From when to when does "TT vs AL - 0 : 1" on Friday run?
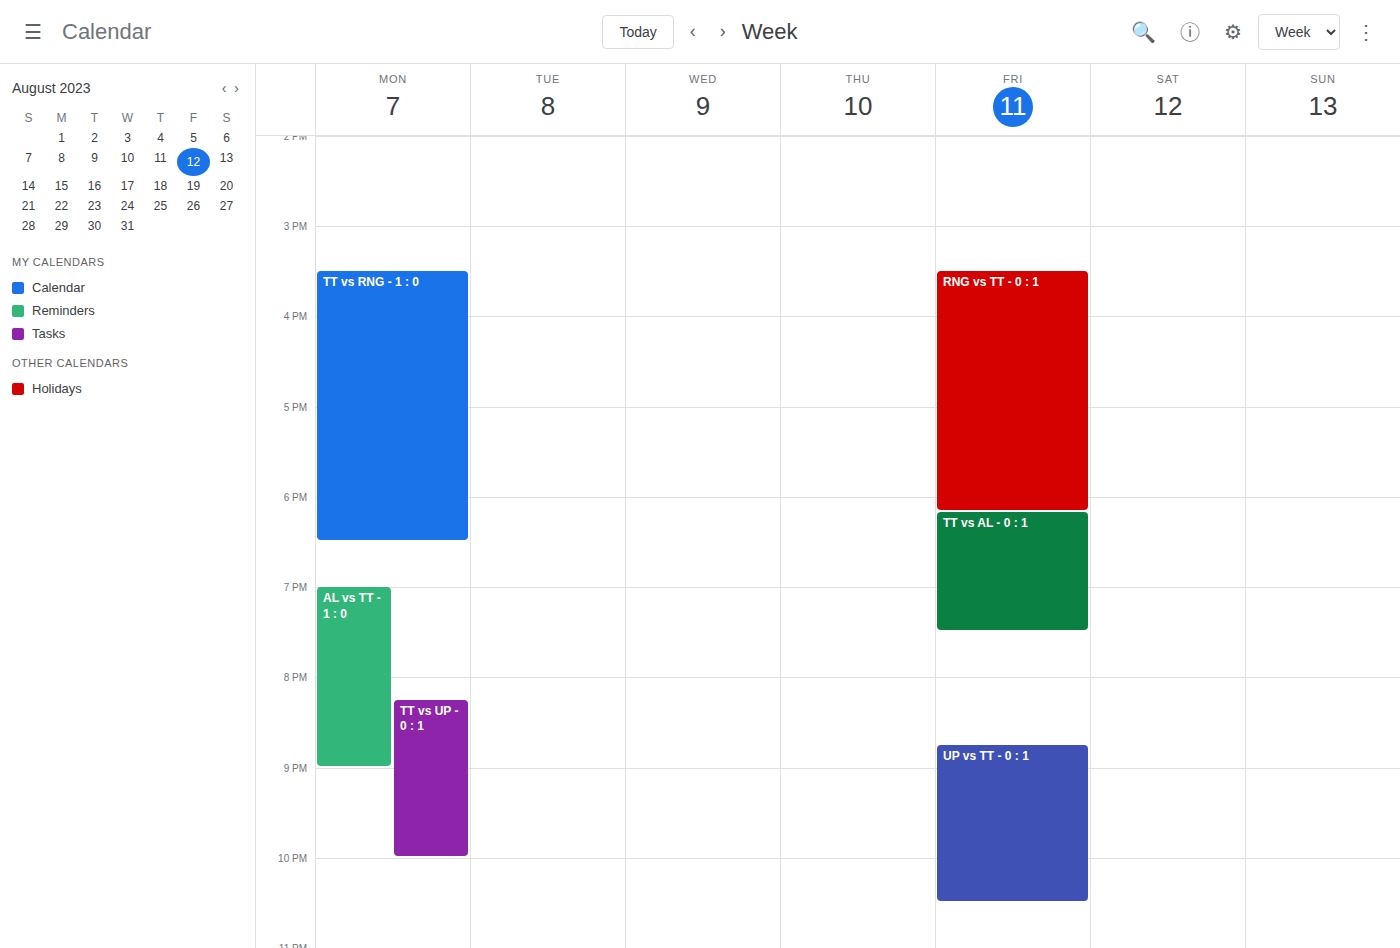
18:10 to 19:30